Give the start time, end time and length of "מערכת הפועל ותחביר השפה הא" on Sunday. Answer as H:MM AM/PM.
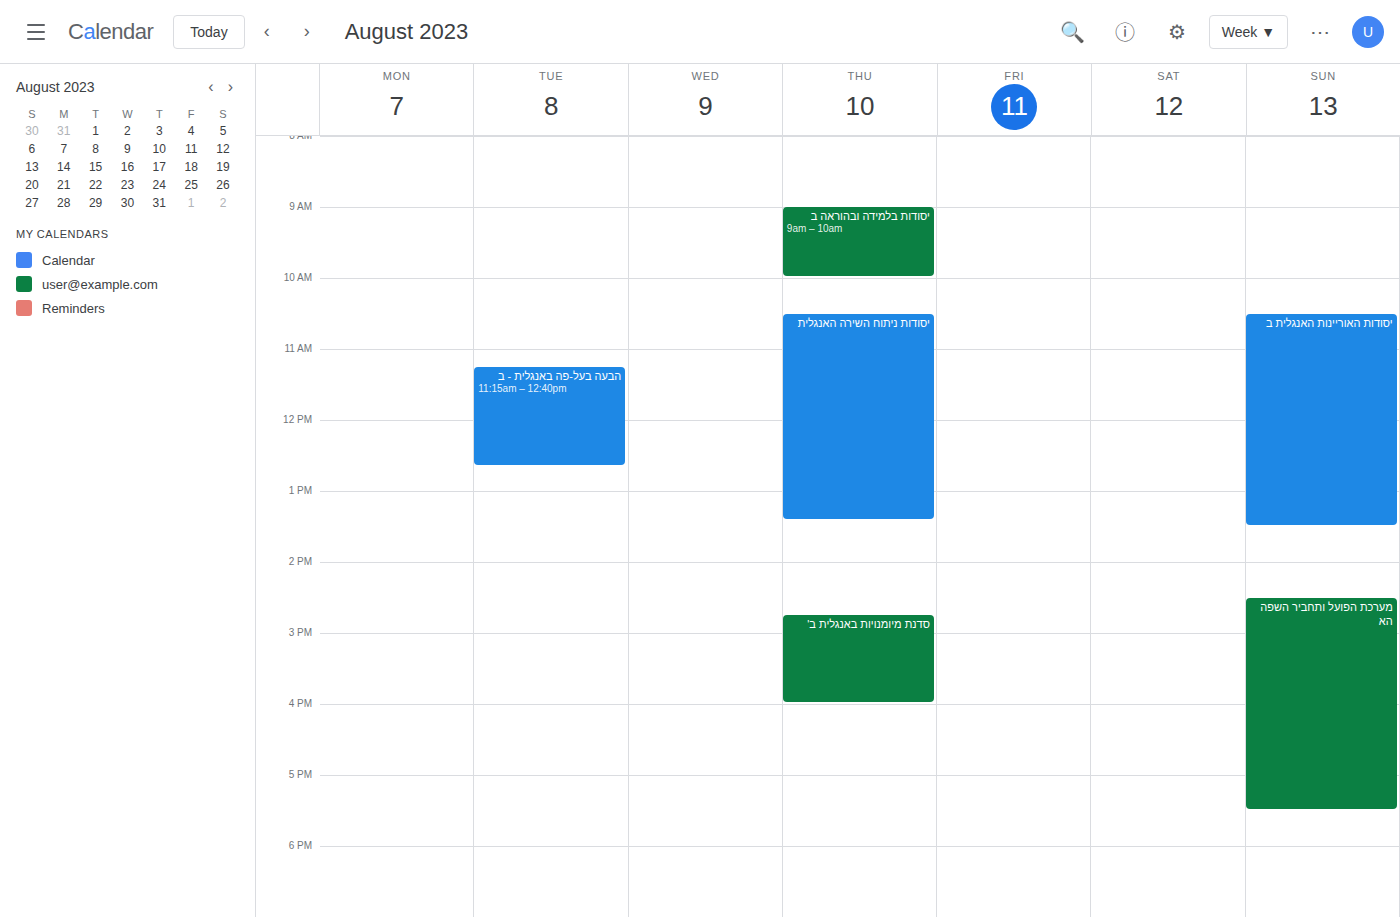
2:30 PM to 5:30 PM, 3 hours